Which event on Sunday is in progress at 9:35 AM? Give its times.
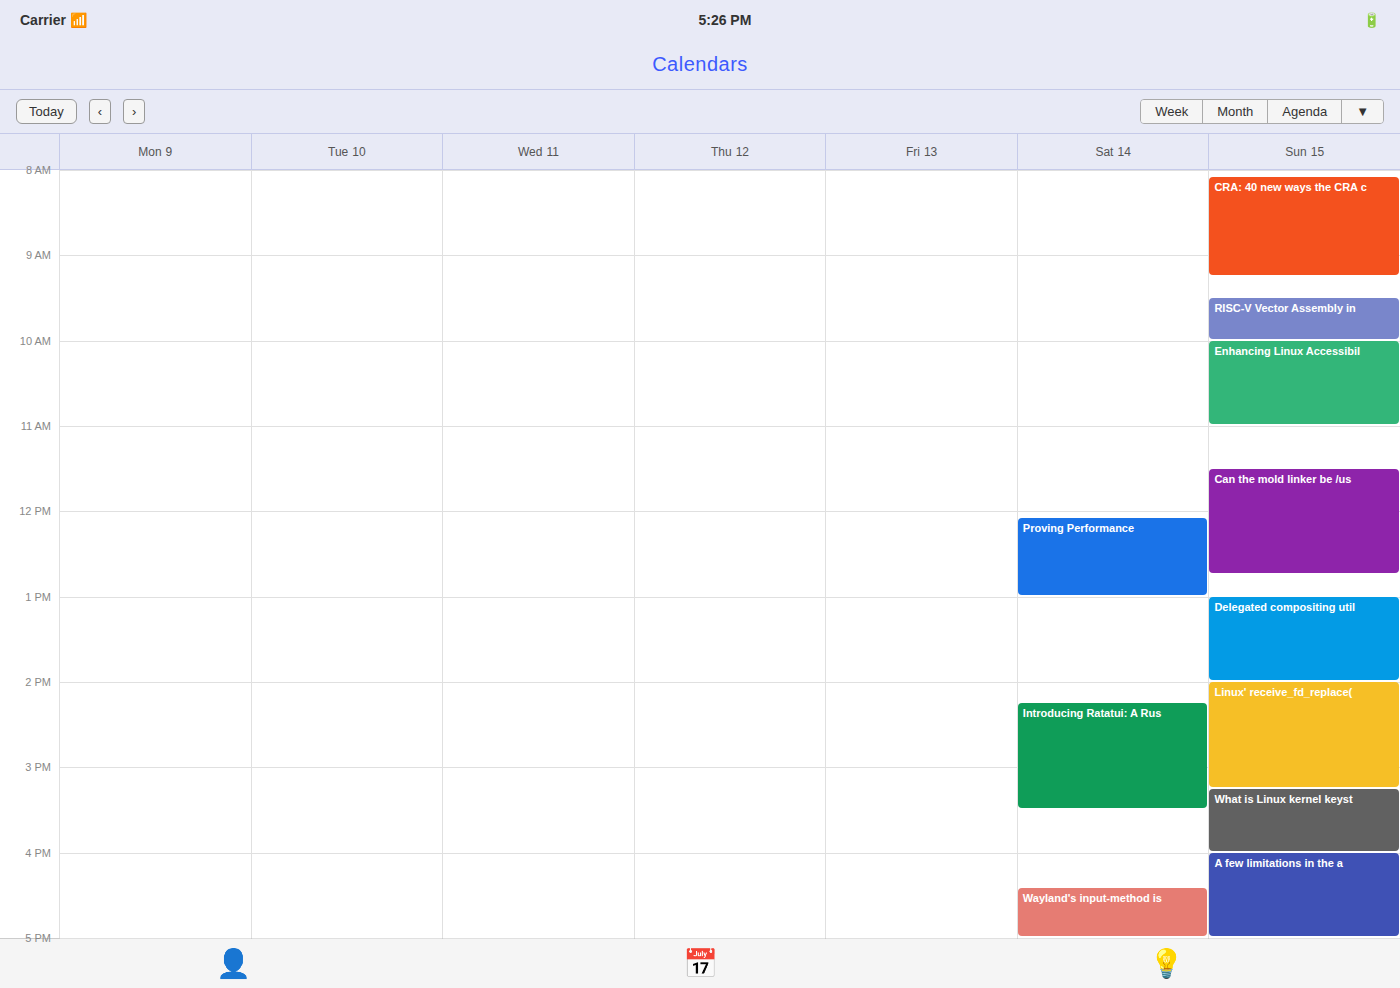
"RISC-V Vector Assembly in", 9:30 AM to 10:00 AM